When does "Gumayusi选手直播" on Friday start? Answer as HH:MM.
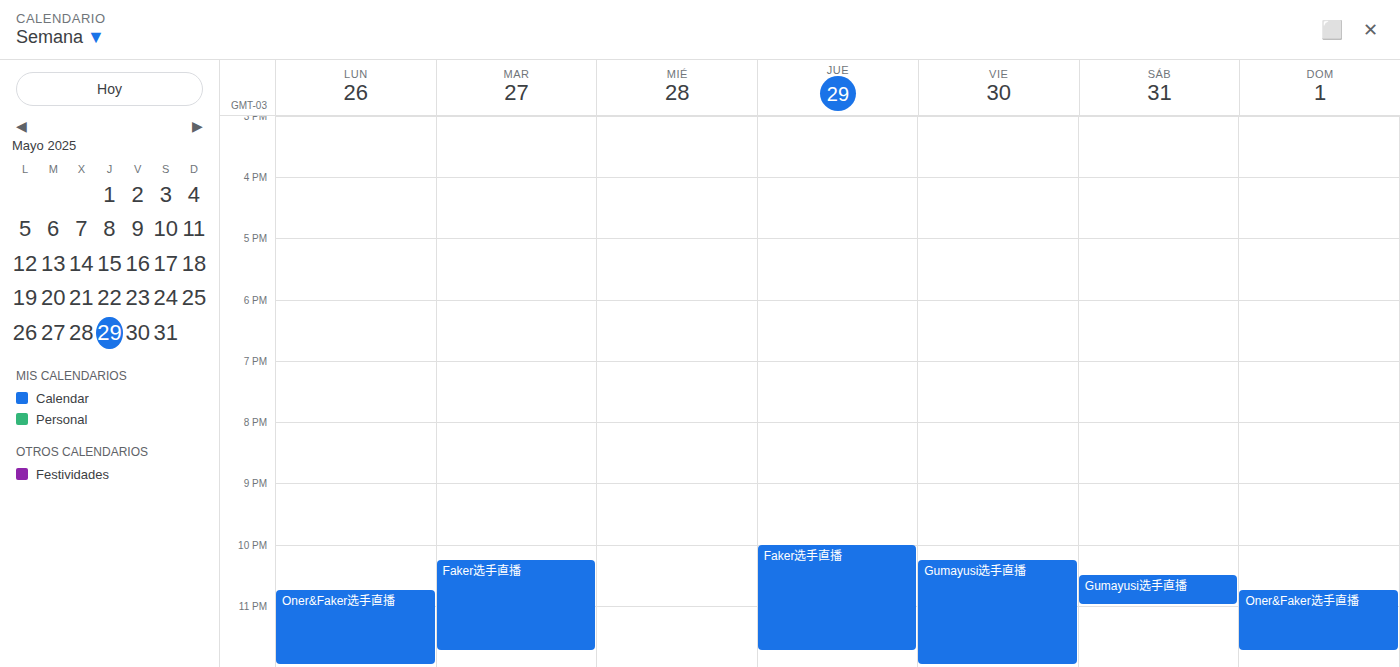
22:15